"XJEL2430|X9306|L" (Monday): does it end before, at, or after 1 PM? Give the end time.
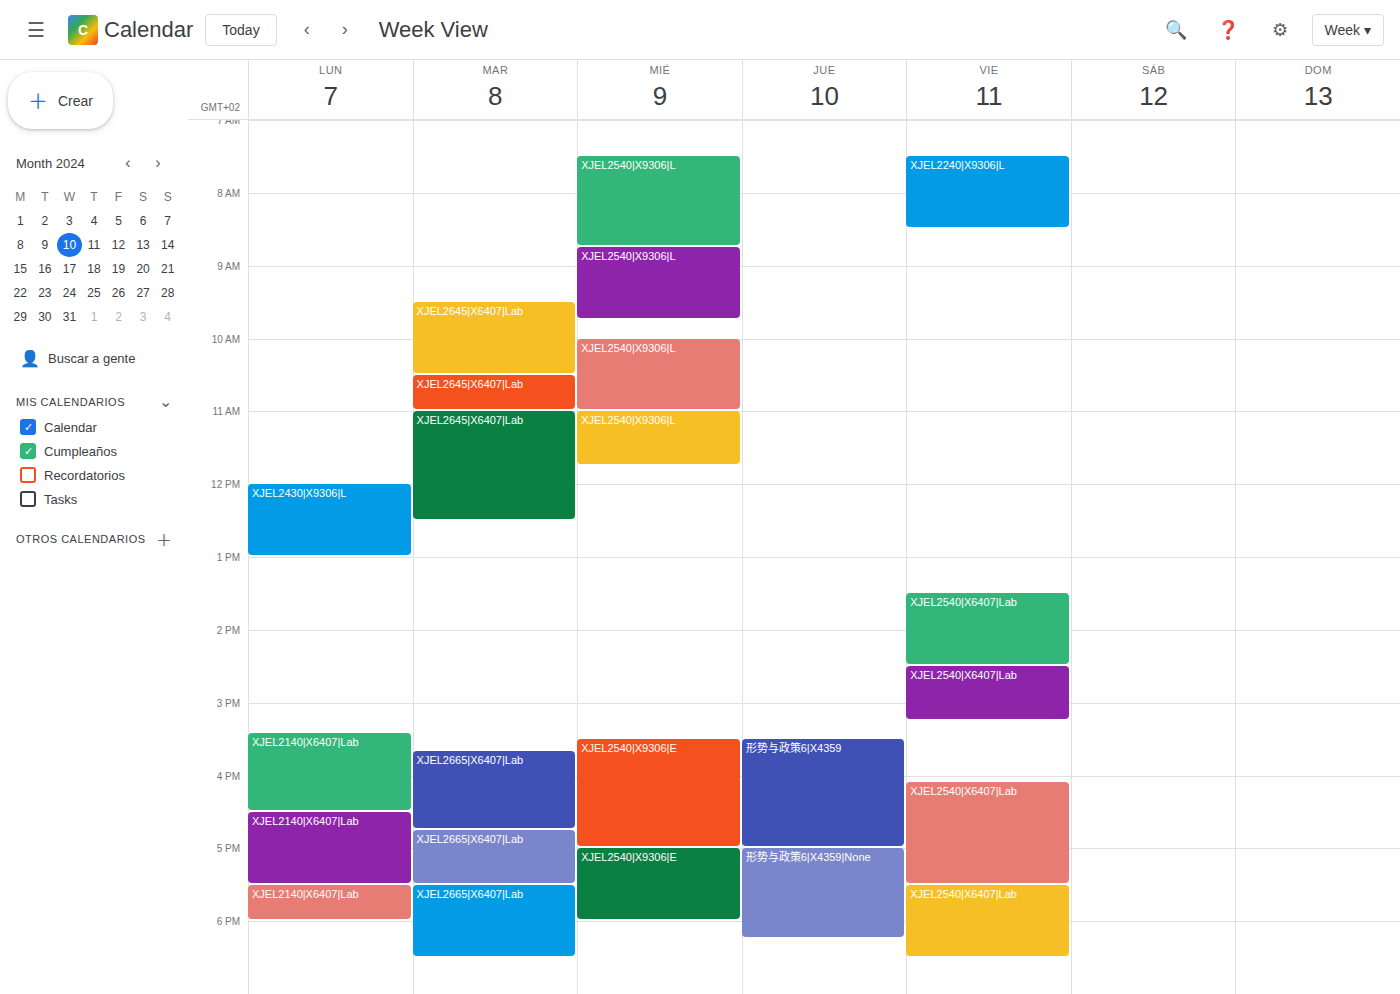
1:00 PM -- exactly at 1 PM, on the 1 PM line.